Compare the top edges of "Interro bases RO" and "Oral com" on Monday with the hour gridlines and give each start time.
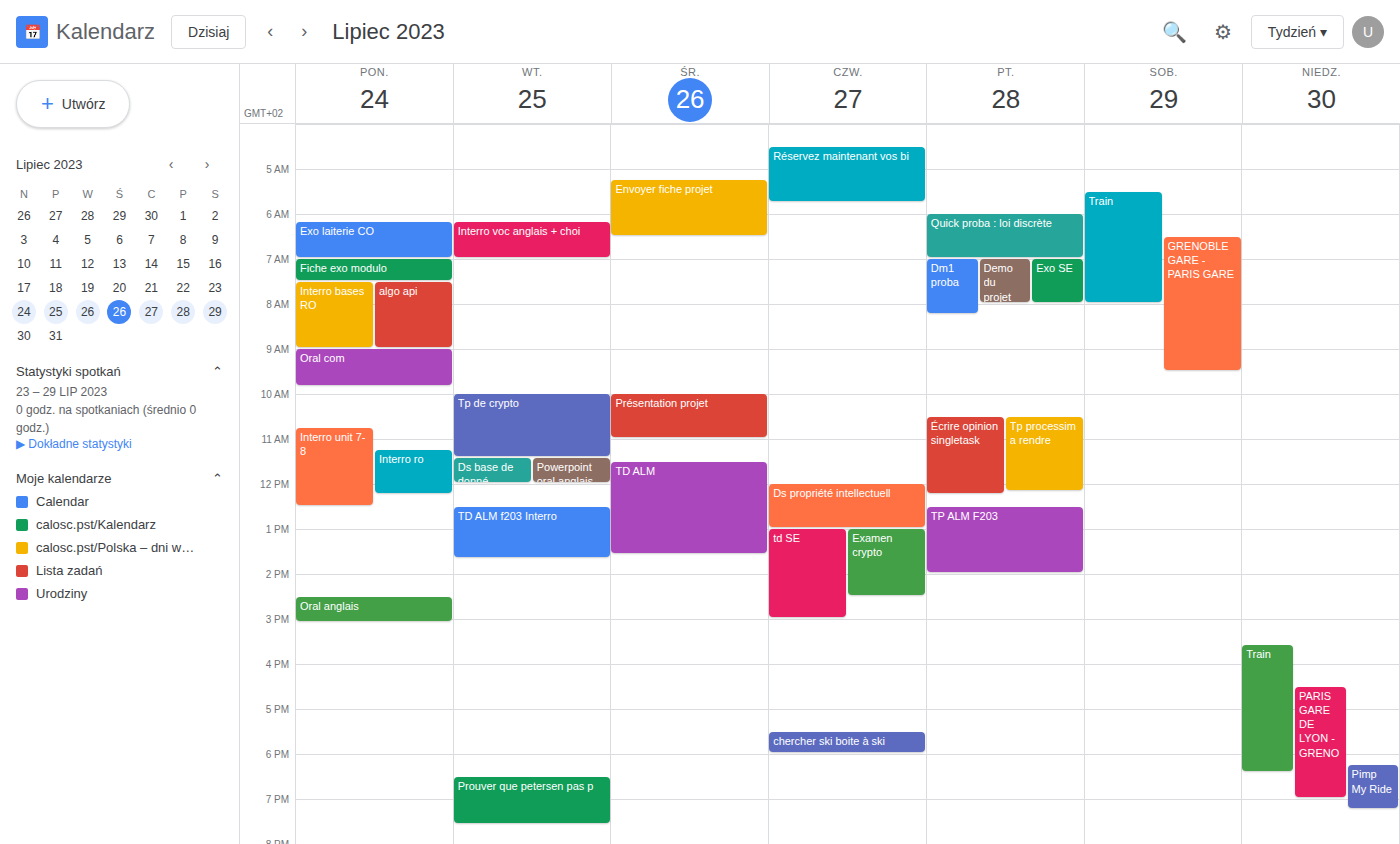
"Interro bases RO": 7:30 AM, halfway between the 7 AM and 8 AM lines. "Oral com": 9:00 AM, exactly on the 9 AM line.